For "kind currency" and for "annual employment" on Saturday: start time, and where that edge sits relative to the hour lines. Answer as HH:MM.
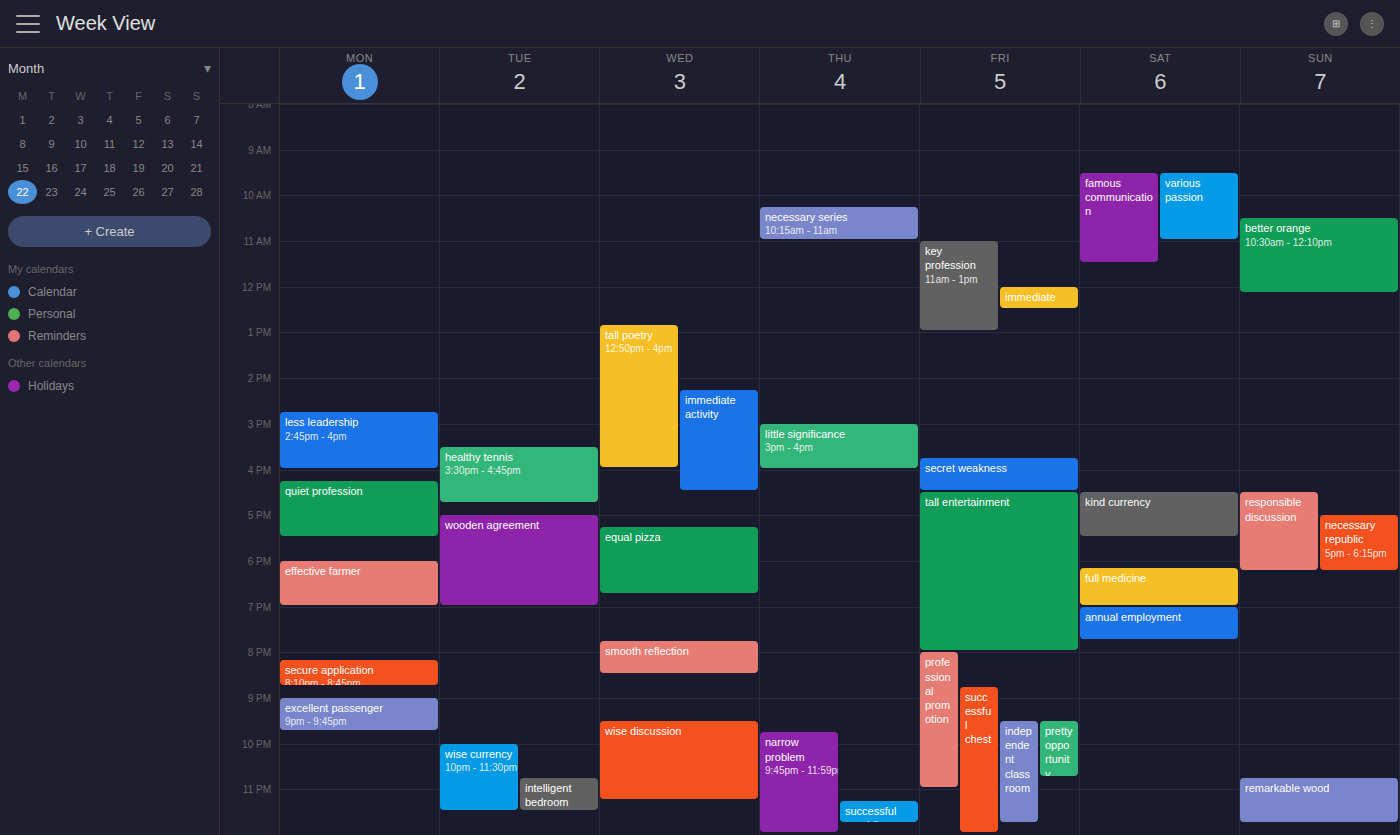
"kind currency": 16:30, halfway between the 16:00 and 17:00 lines. "annual employment": 19:00, exactly on the 19:00 line.